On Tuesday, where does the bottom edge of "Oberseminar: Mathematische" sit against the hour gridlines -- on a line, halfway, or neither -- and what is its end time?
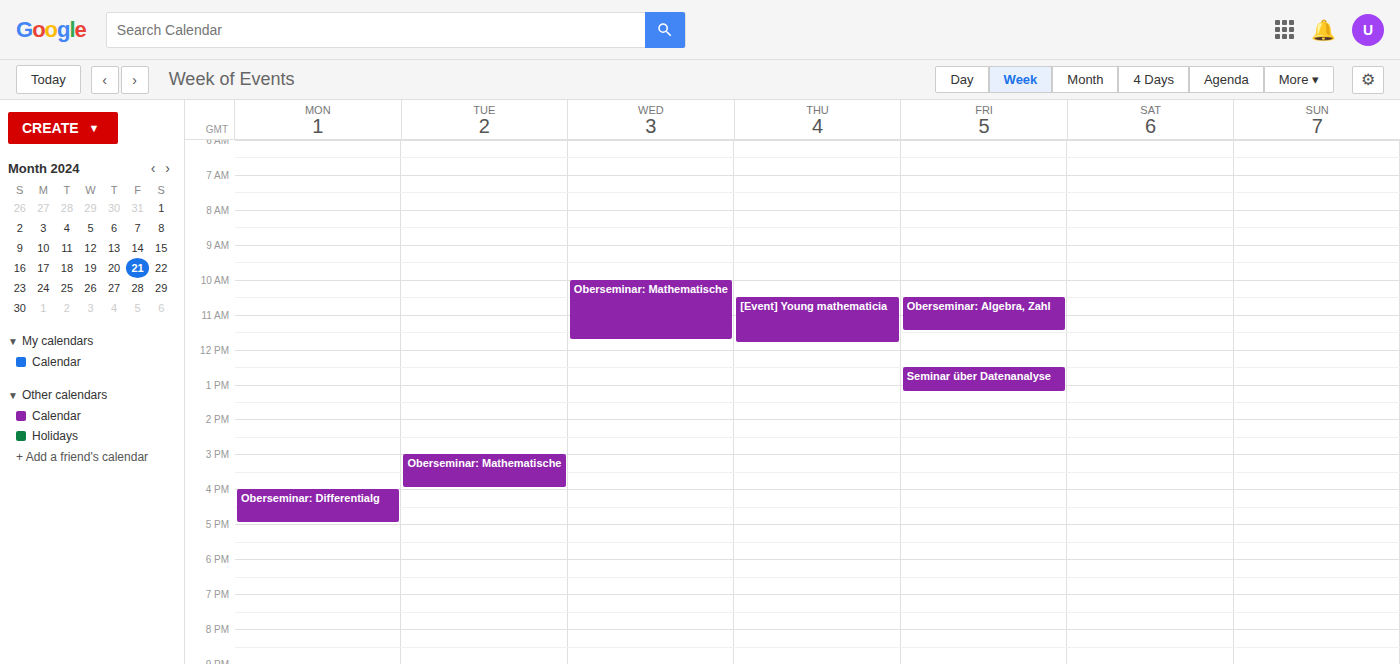
16:00 -- exactly on the 16:00 line.